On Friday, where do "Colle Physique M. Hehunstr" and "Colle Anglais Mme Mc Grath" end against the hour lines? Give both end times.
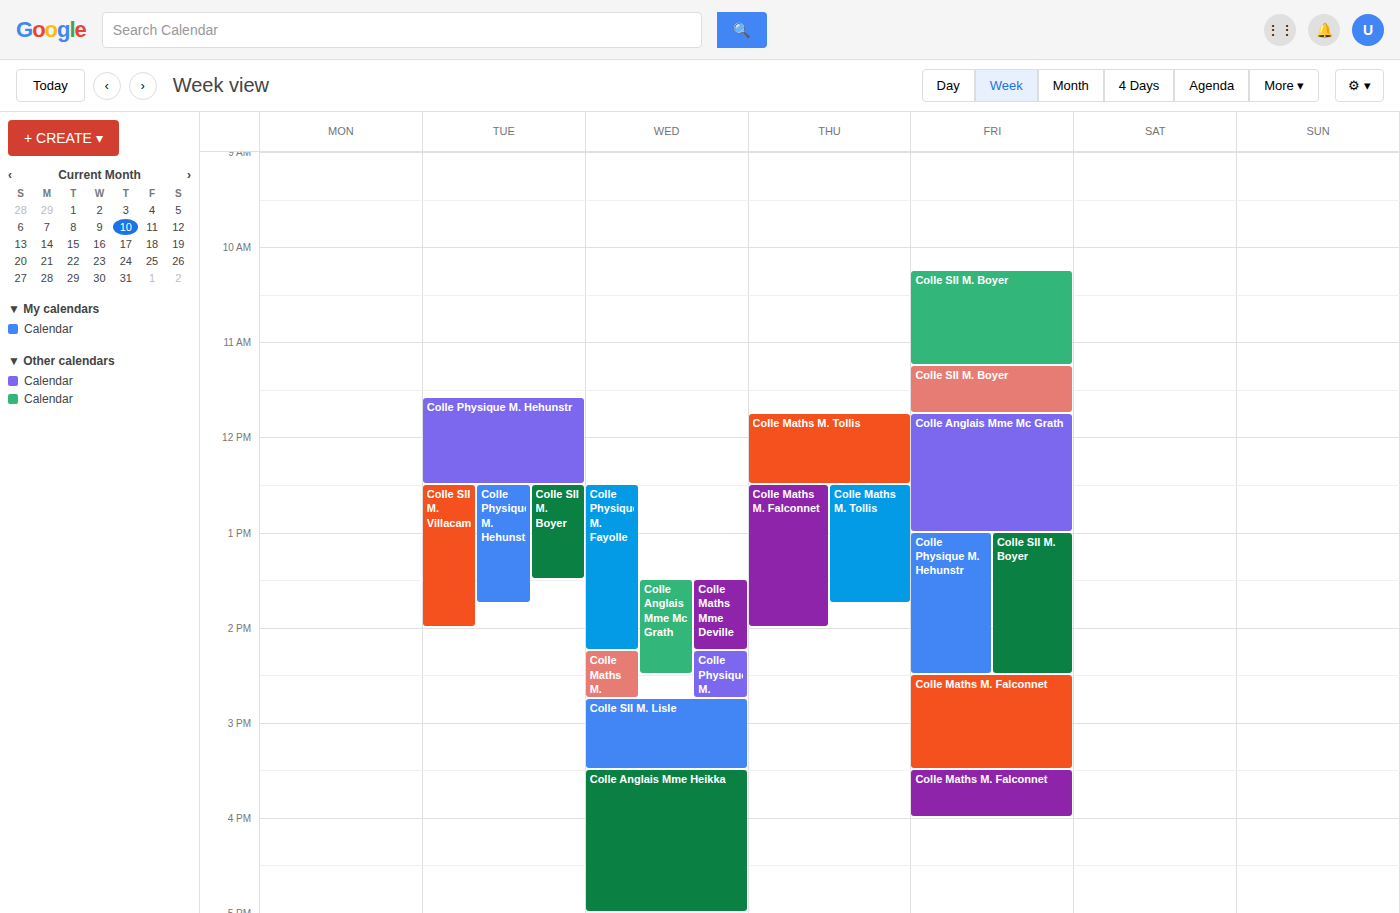
"Colle Physique M. Hehunstr": 2:30 PM, halfway between the 2 PM and 3 PM lines. "Colle Anglais Mme Mc Grath": 1:00 PM, exactly on the 1 PM line.